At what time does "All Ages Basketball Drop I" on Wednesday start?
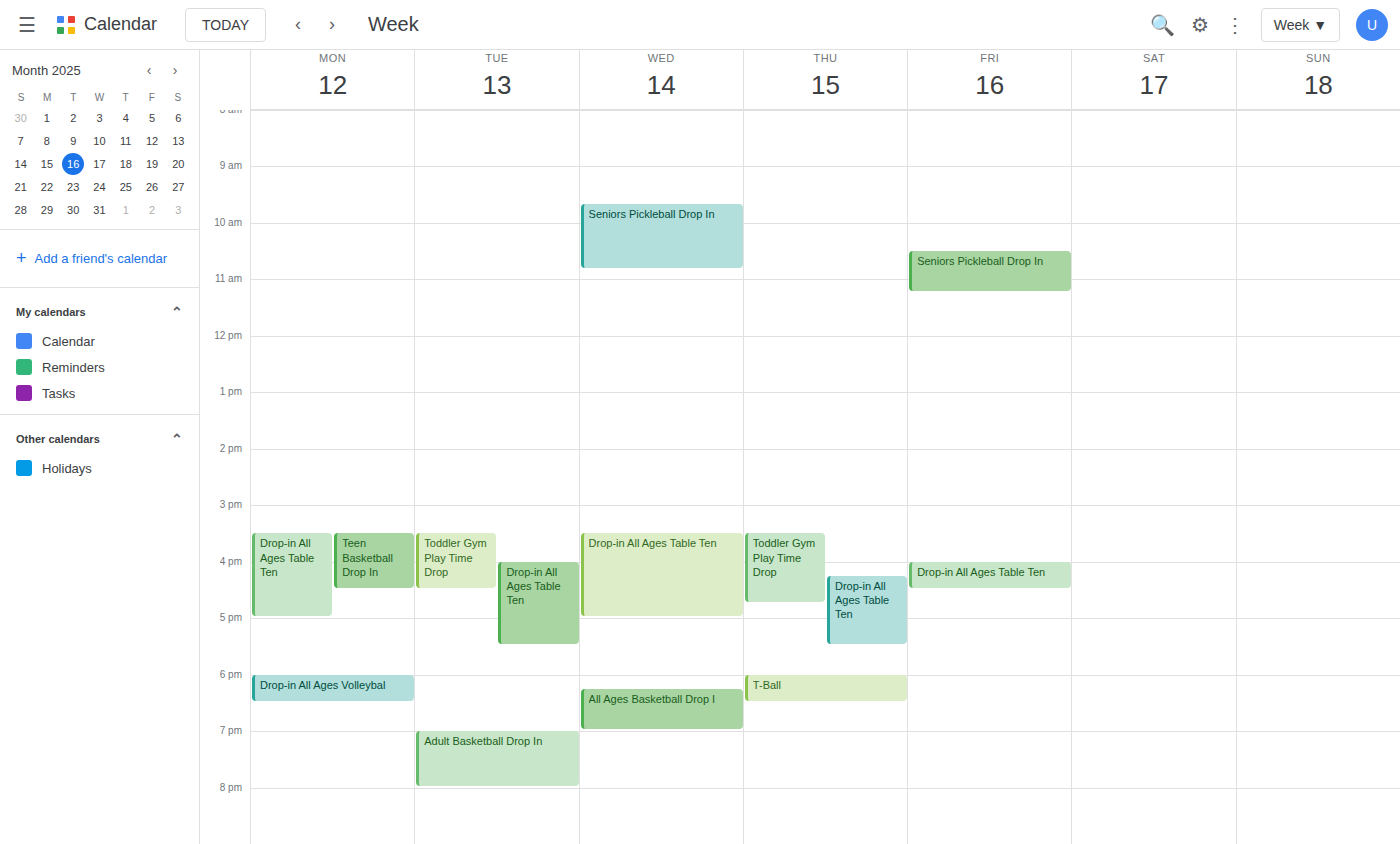
6:15 PM